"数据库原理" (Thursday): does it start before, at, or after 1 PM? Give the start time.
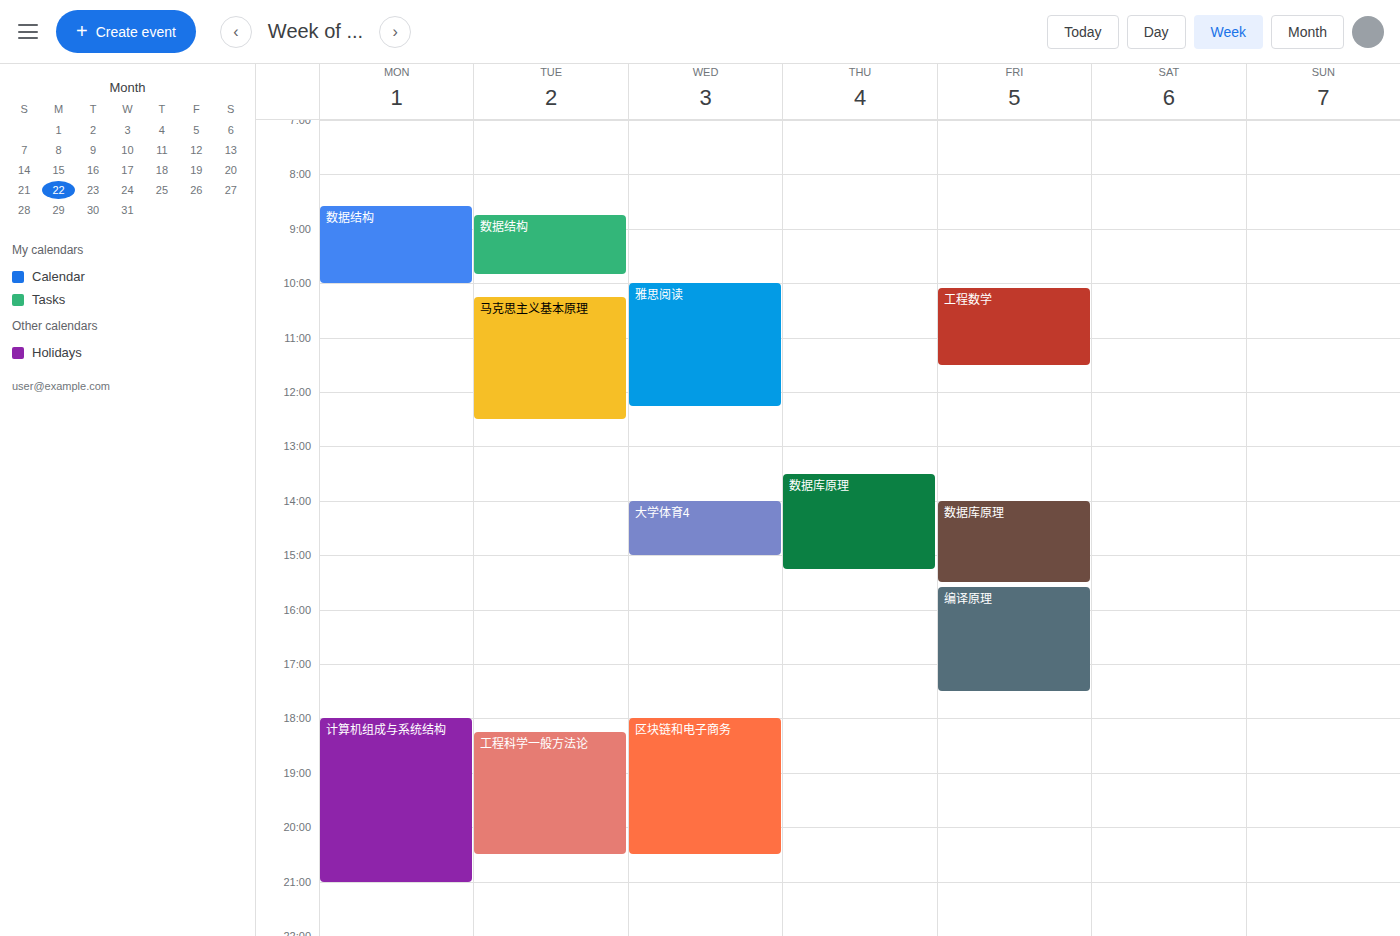
1:30 PM -- after 1 PM, 30 minutes below the 1 PM line.